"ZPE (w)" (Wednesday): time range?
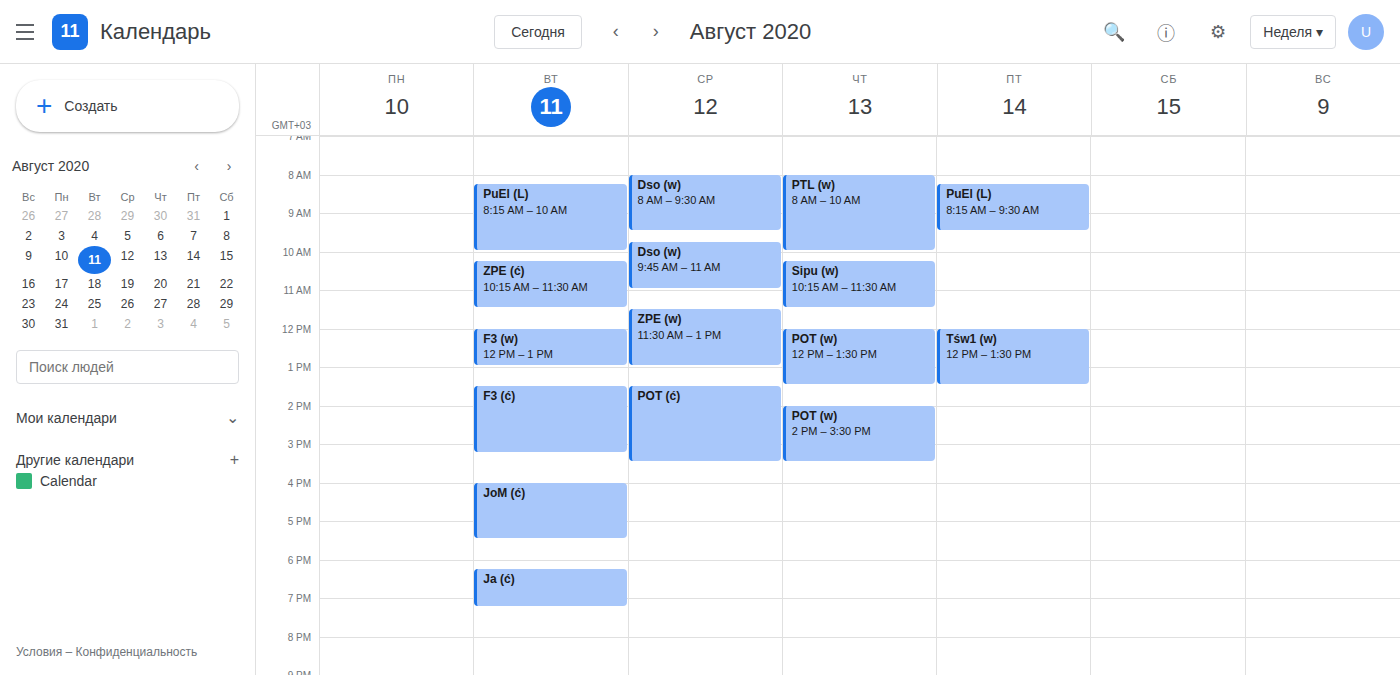
11:30 AM to 1:00 PM